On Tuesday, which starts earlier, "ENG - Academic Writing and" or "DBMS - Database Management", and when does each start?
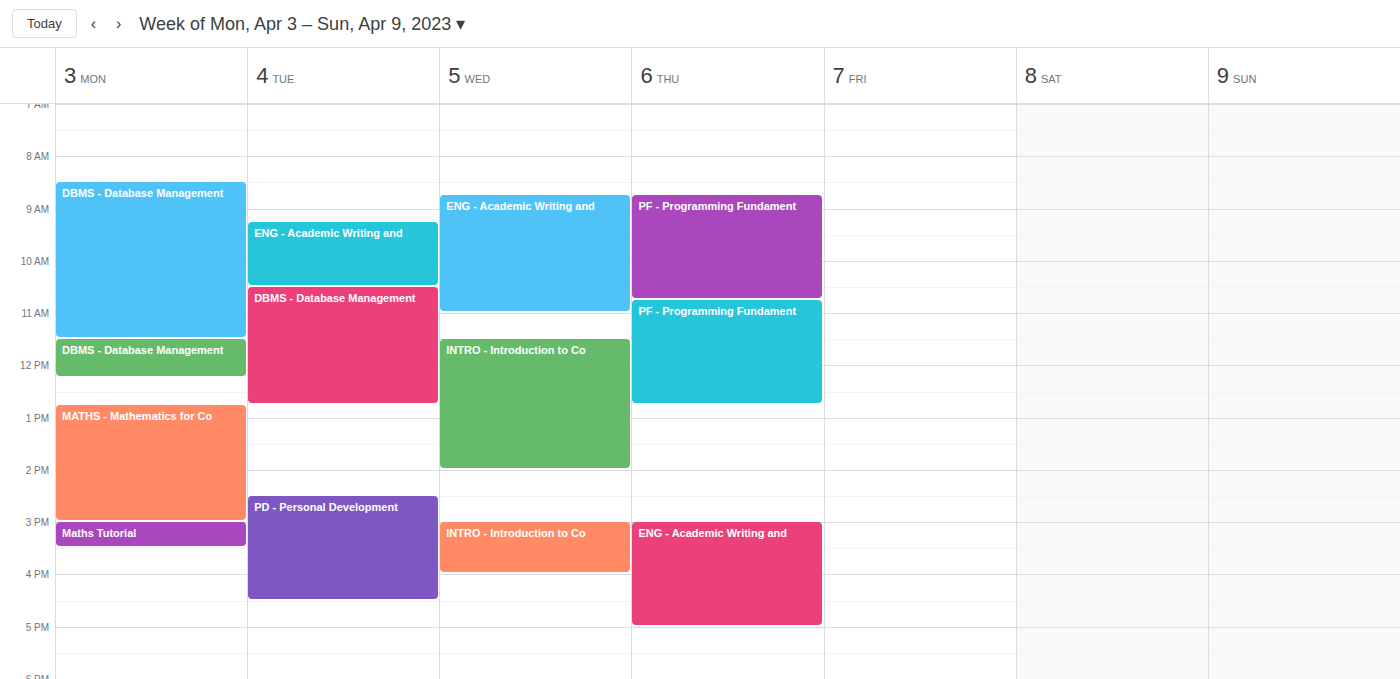
"ENG - Academic Writing and" 9:15 AM; "DBMS - Database Management" 10:30 AM.